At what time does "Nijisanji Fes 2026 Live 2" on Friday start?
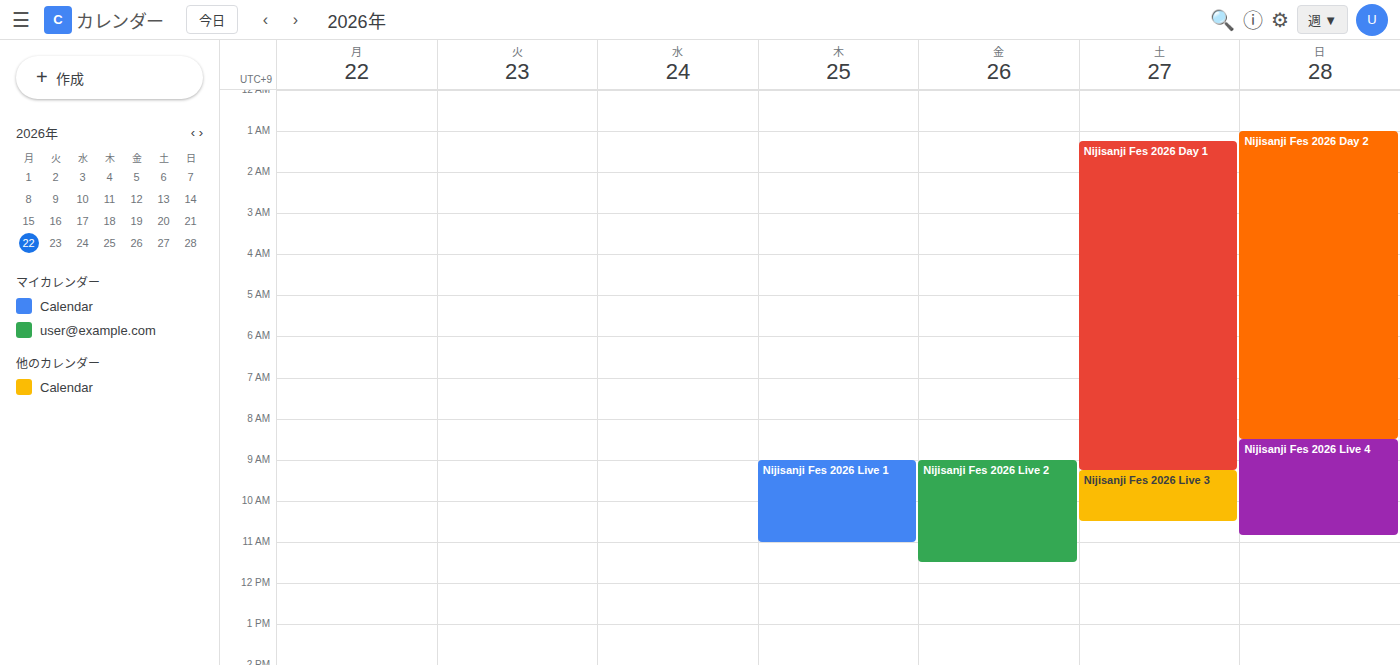
9:00 AM